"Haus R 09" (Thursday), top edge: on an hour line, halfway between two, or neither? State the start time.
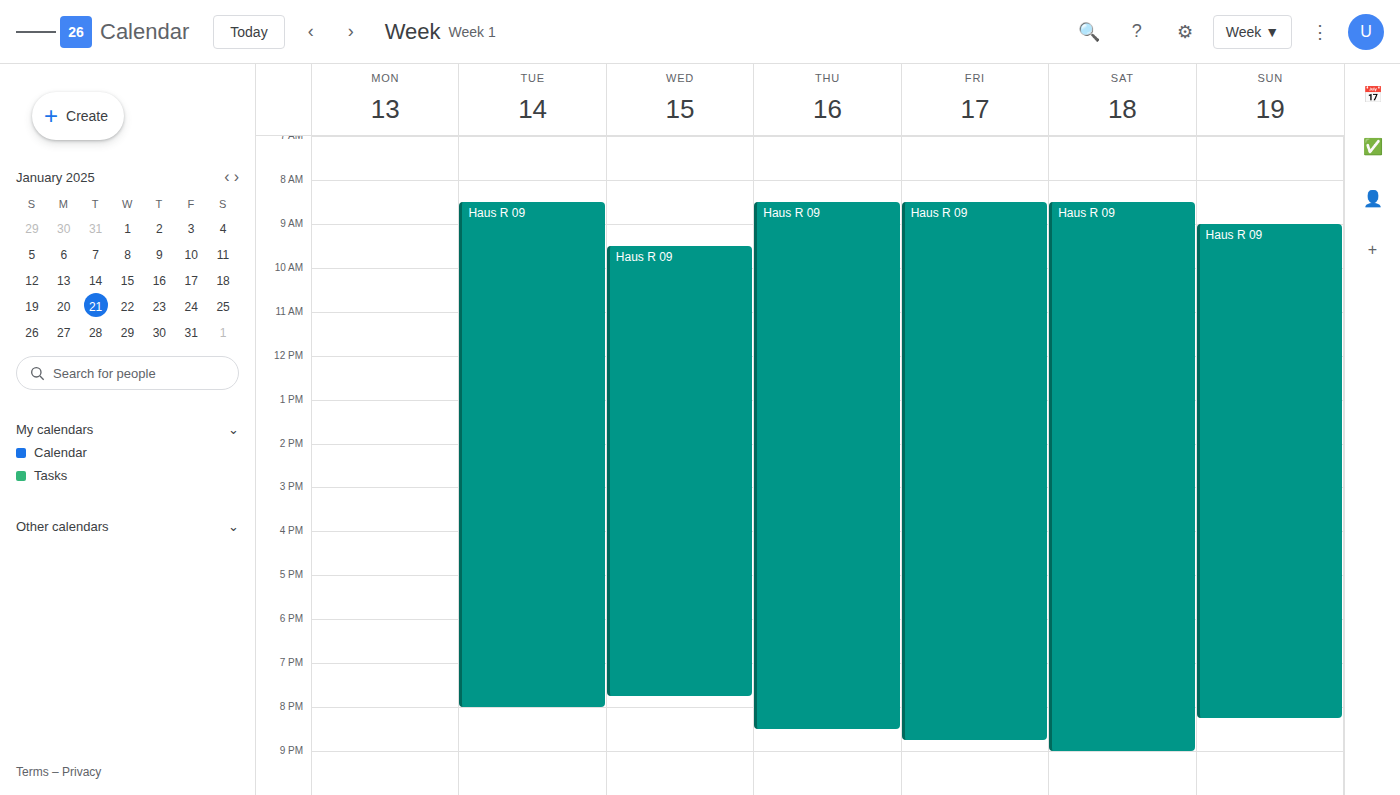
8:30 AM -- halfway between the 8 AM and 9 AM lines.